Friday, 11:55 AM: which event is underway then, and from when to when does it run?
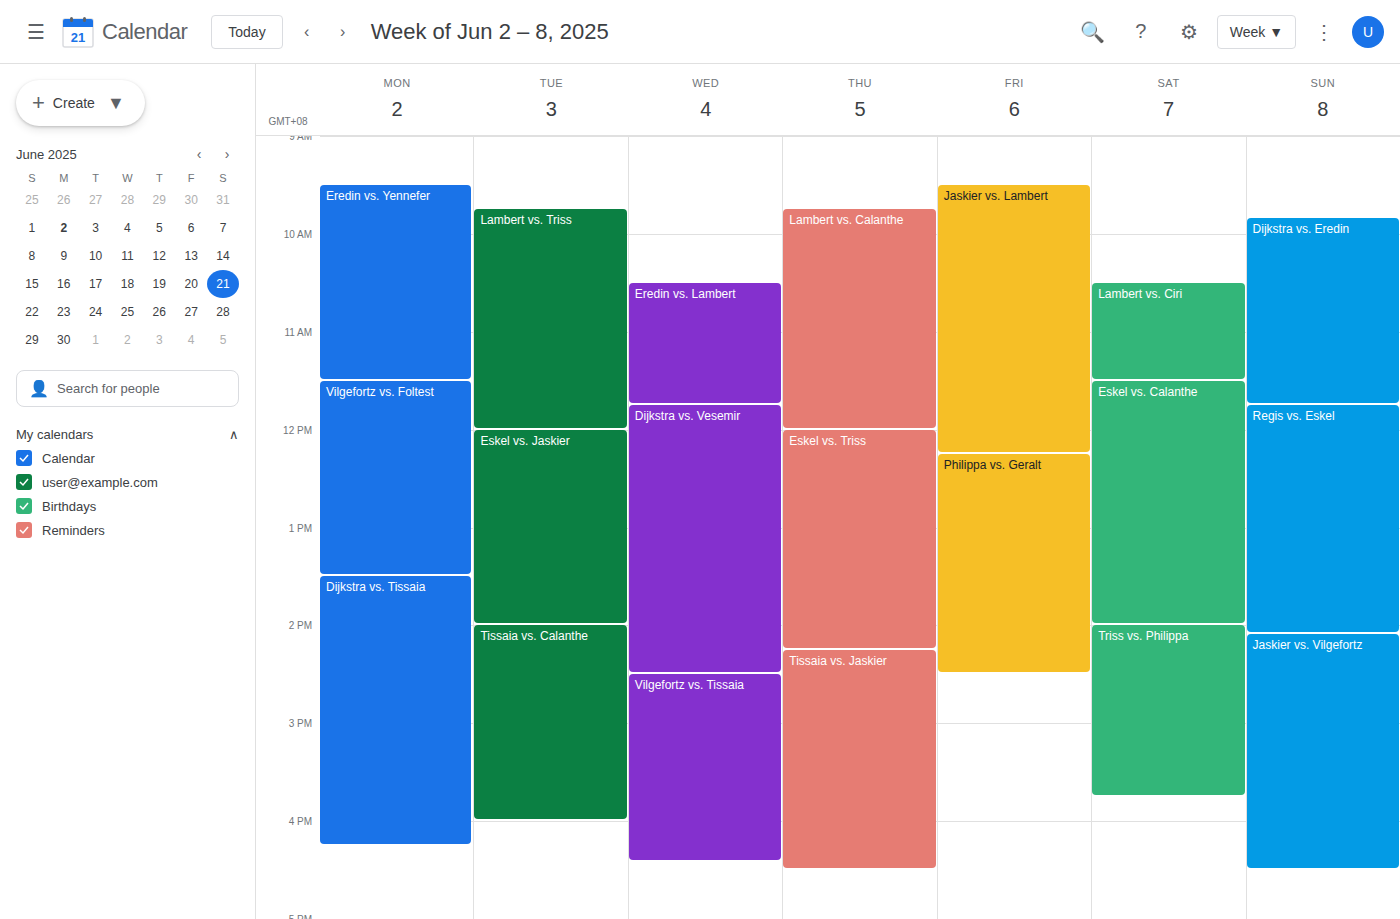
"Jaskier vs. Lambert", 9:30 AM to 12:15 PM